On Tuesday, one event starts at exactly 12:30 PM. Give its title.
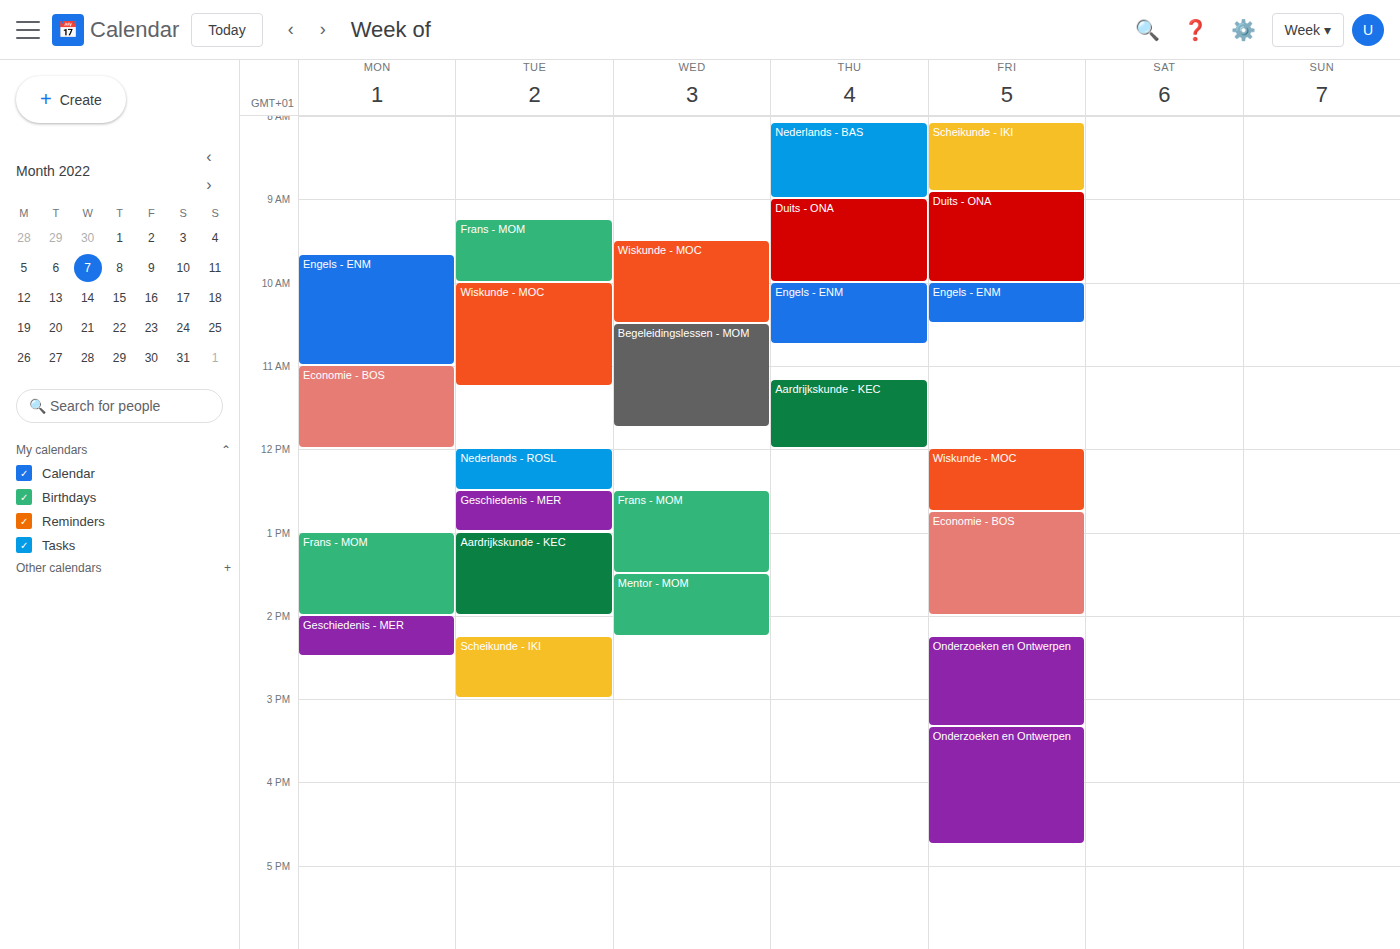
"Geschiedenis - MER"